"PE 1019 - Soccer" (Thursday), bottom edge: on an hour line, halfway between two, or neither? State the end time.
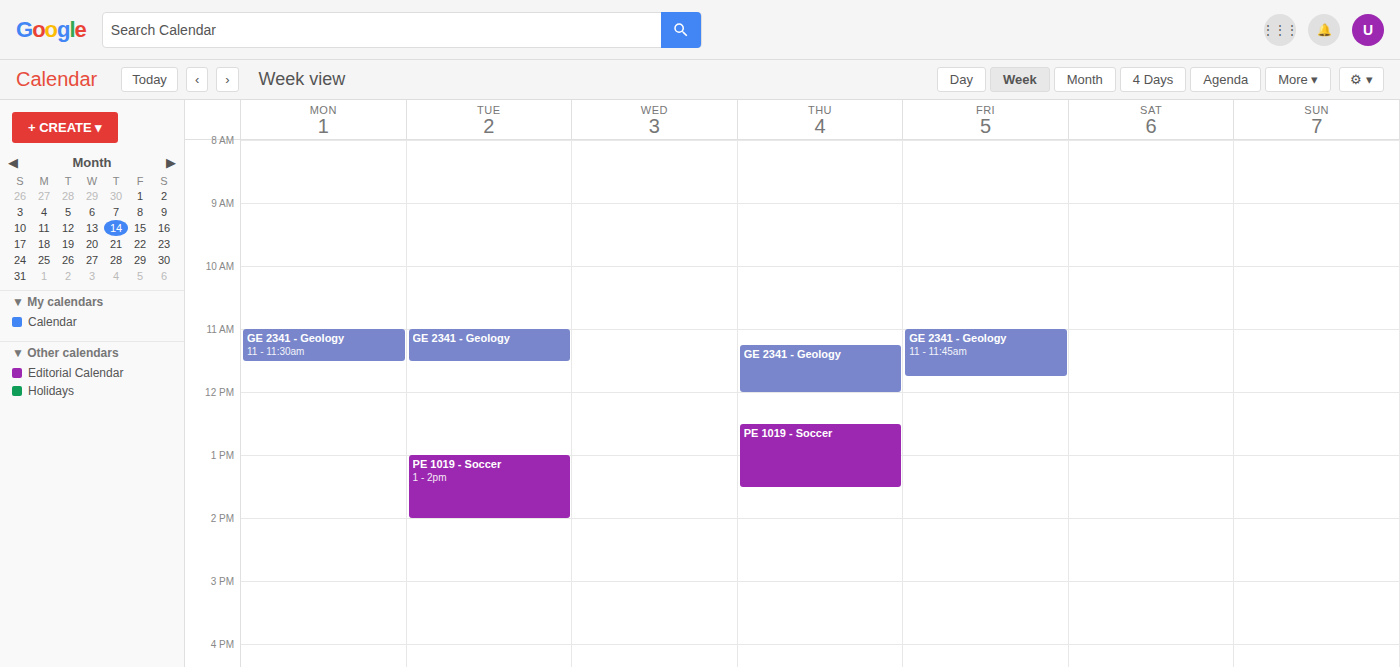
1:30 PM -- halfway between the 1 PM and 2 PM lines.